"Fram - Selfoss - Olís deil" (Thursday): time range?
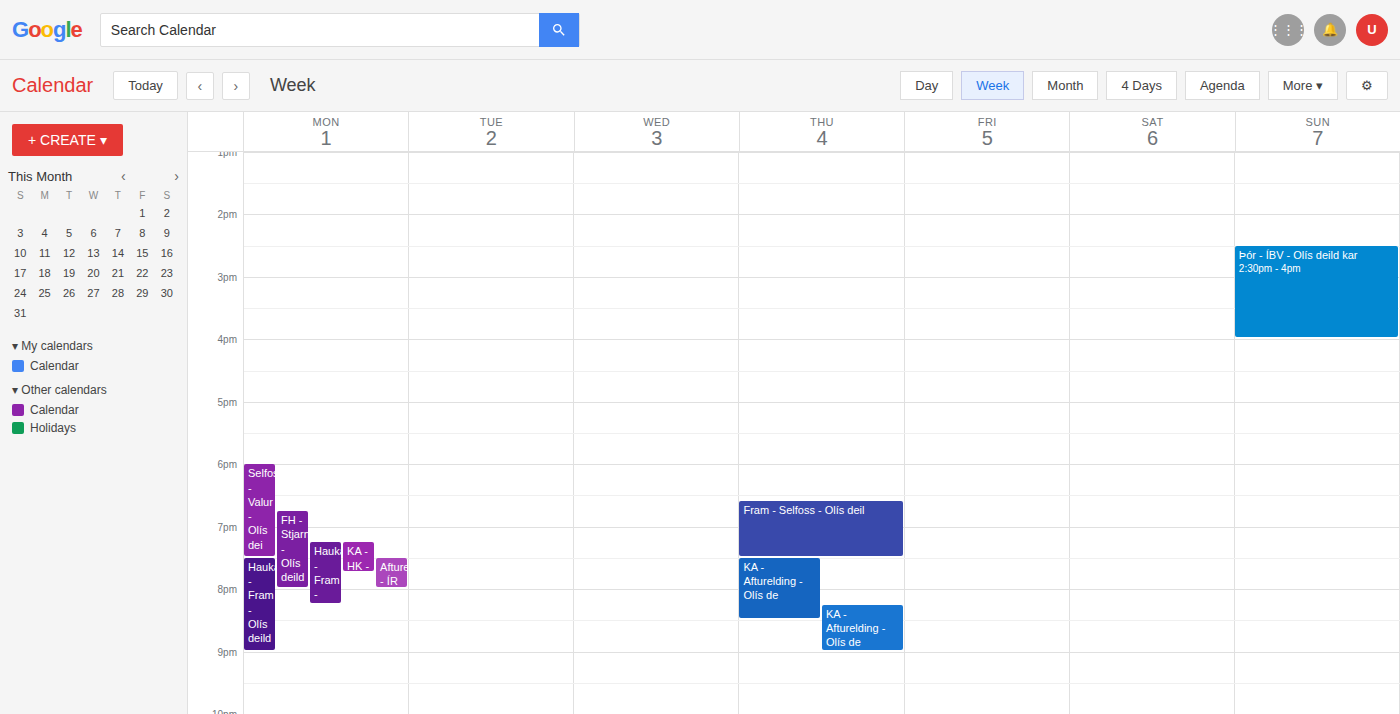
6:35 PM to 7:30 PM